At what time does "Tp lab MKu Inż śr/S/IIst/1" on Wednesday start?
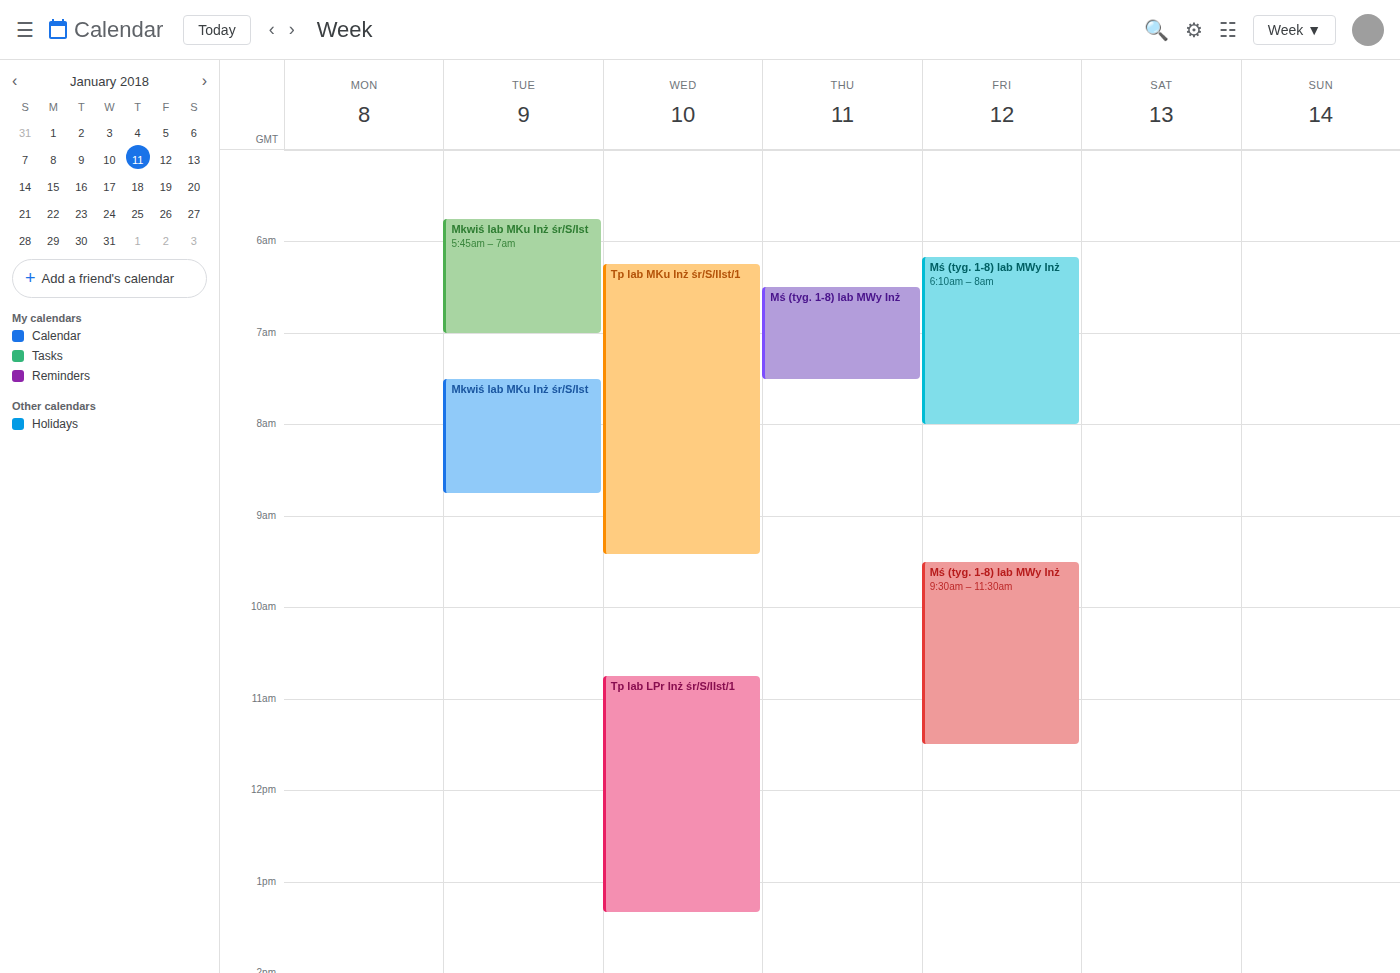
6:15 AM